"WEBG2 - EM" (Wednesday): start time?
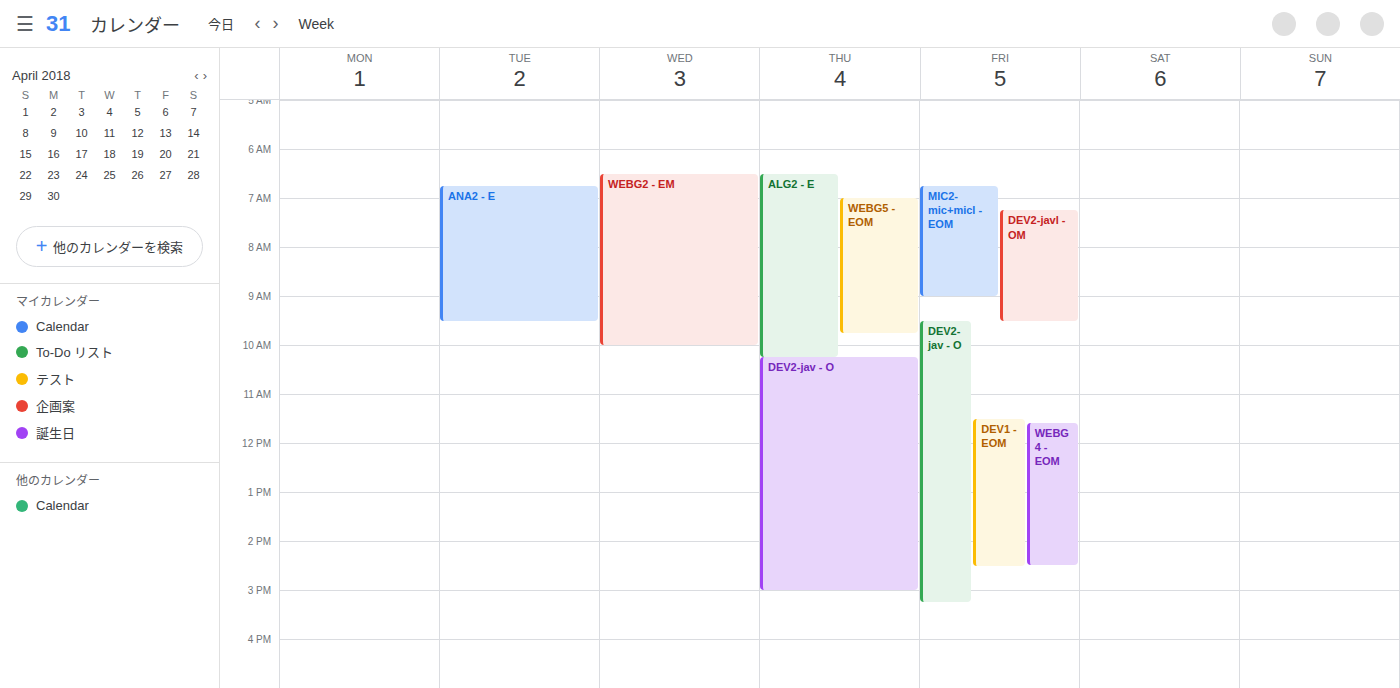
6:30 AM